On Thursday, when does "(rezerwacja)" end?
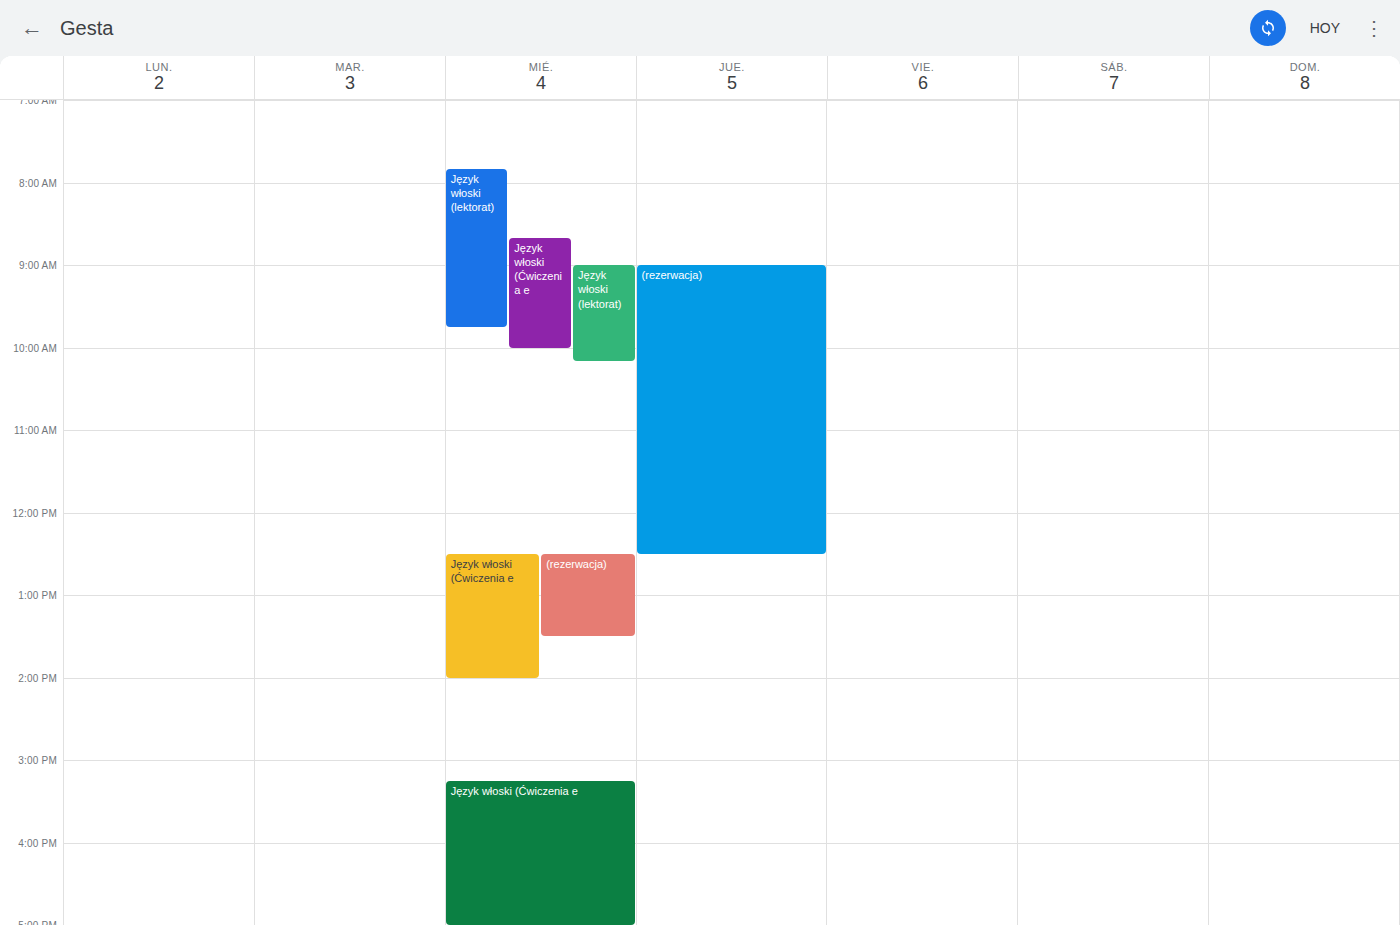
12:30 PM